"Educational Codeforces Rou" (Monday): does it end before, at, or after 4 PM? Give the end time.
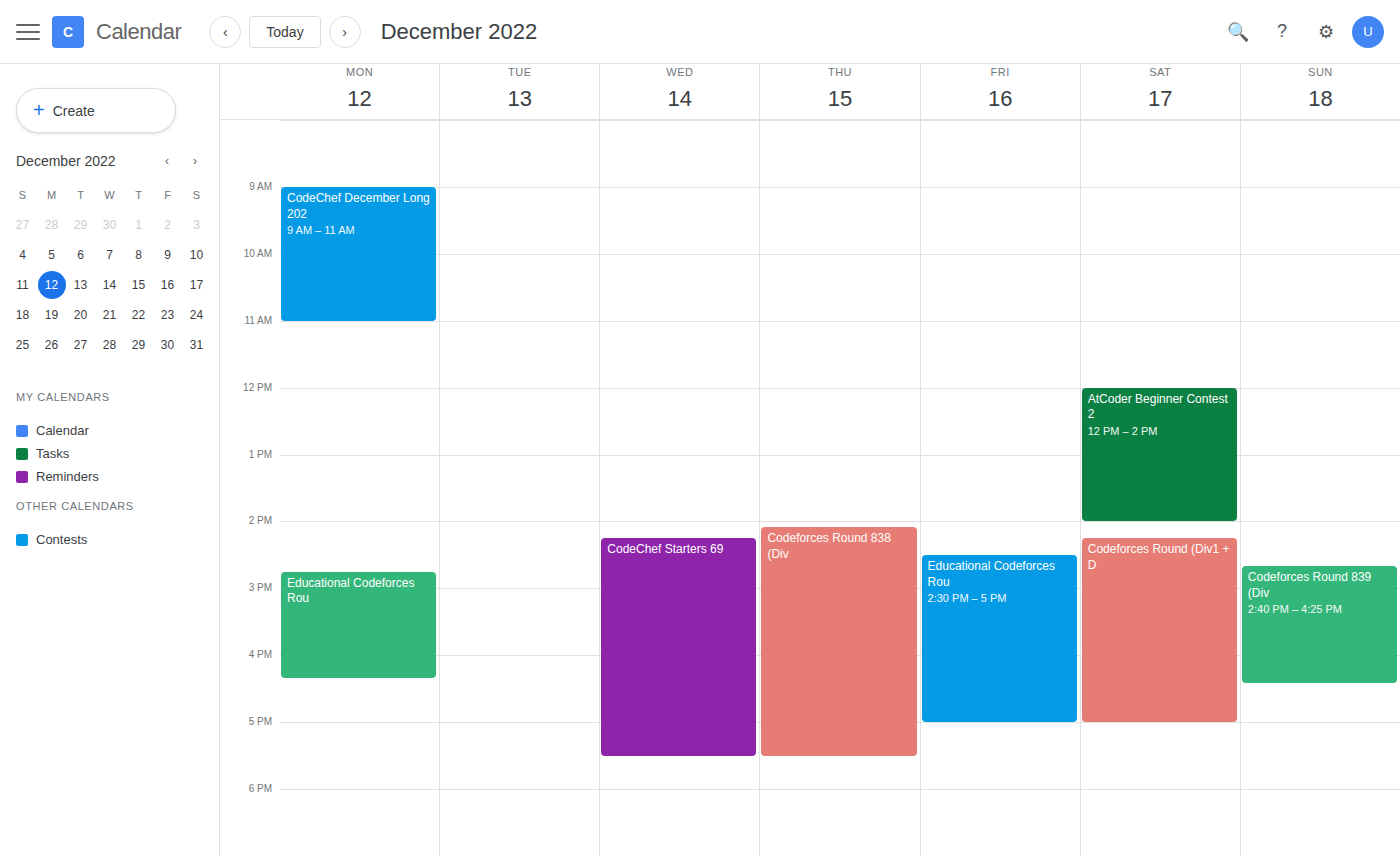
4:20 PM -- after 4 PM, 20 minutes below the 4 PM line.